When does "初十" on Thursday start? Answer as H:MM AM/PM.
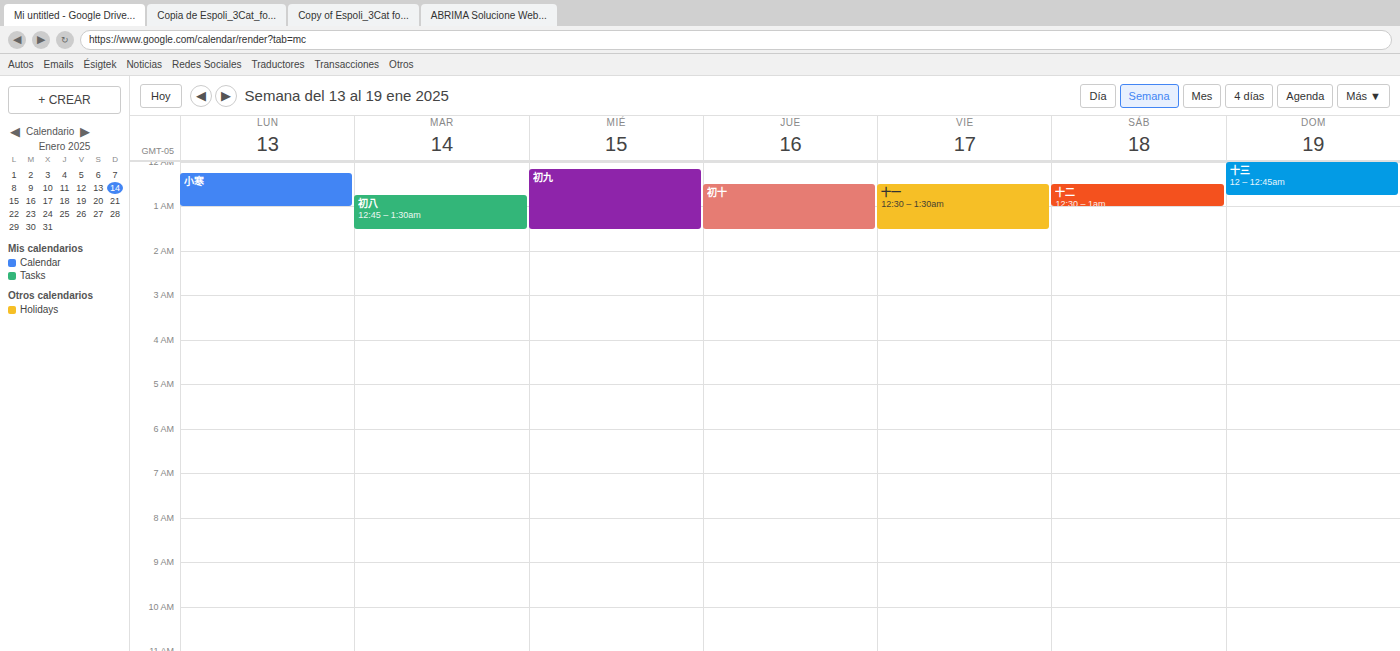
12:30 AM